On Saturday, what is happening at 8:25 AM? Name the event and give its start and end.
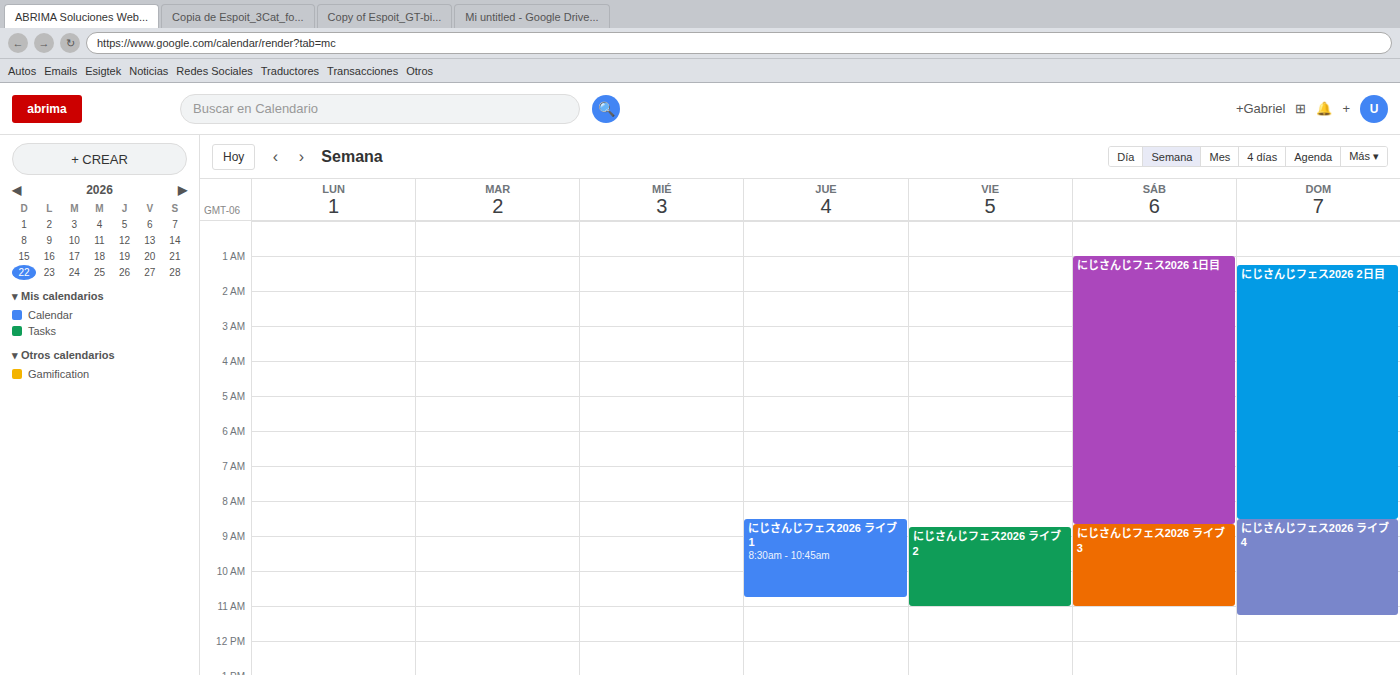
"にじさんじフェス2026 1日目", 1:00 AM to 8:40 AM